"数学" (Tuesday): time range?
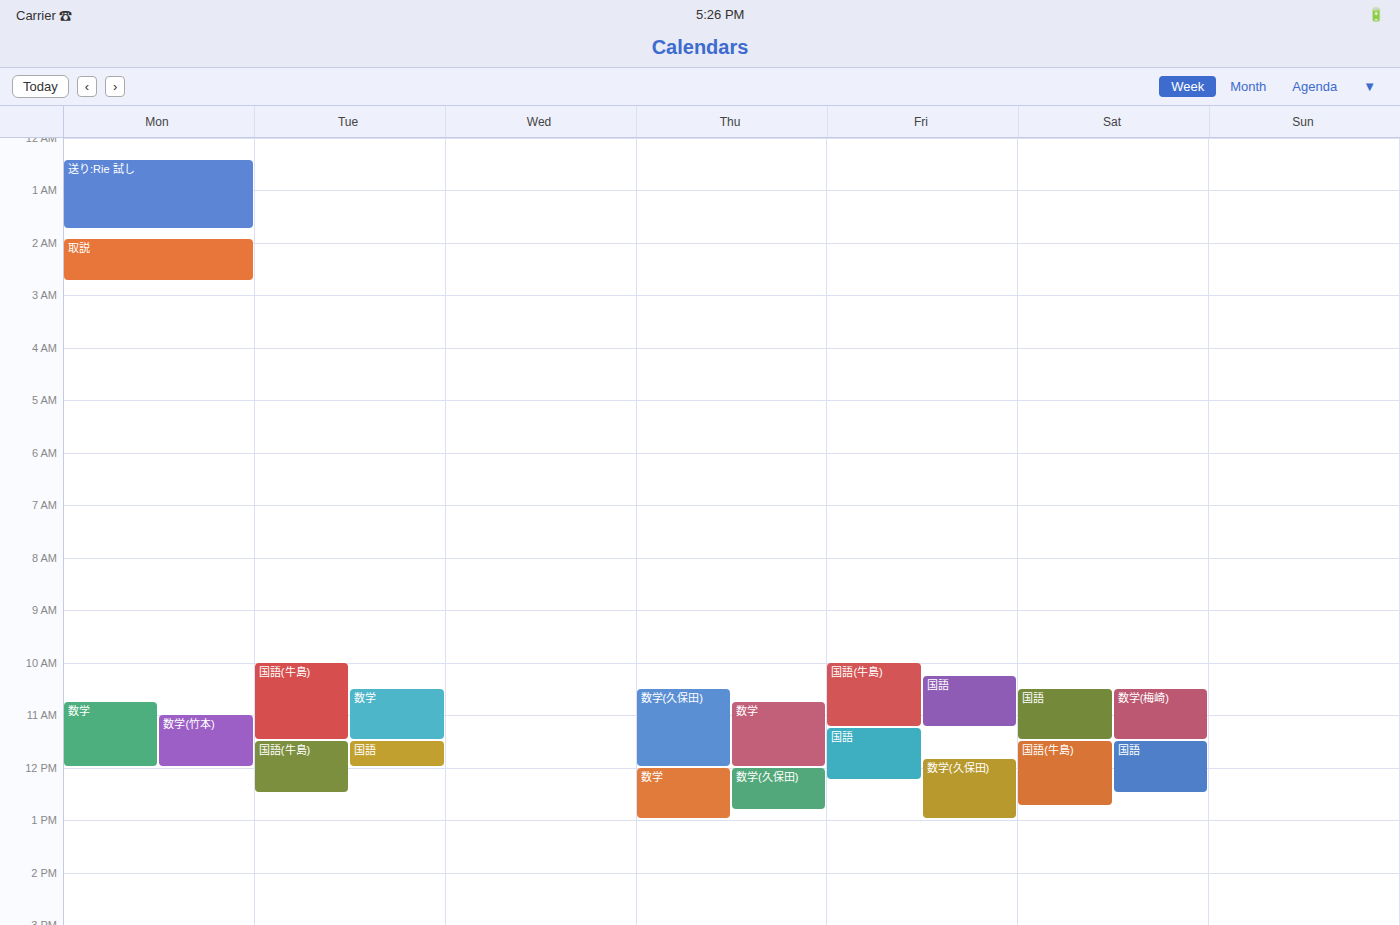
10:30 AM to 11:30 AM